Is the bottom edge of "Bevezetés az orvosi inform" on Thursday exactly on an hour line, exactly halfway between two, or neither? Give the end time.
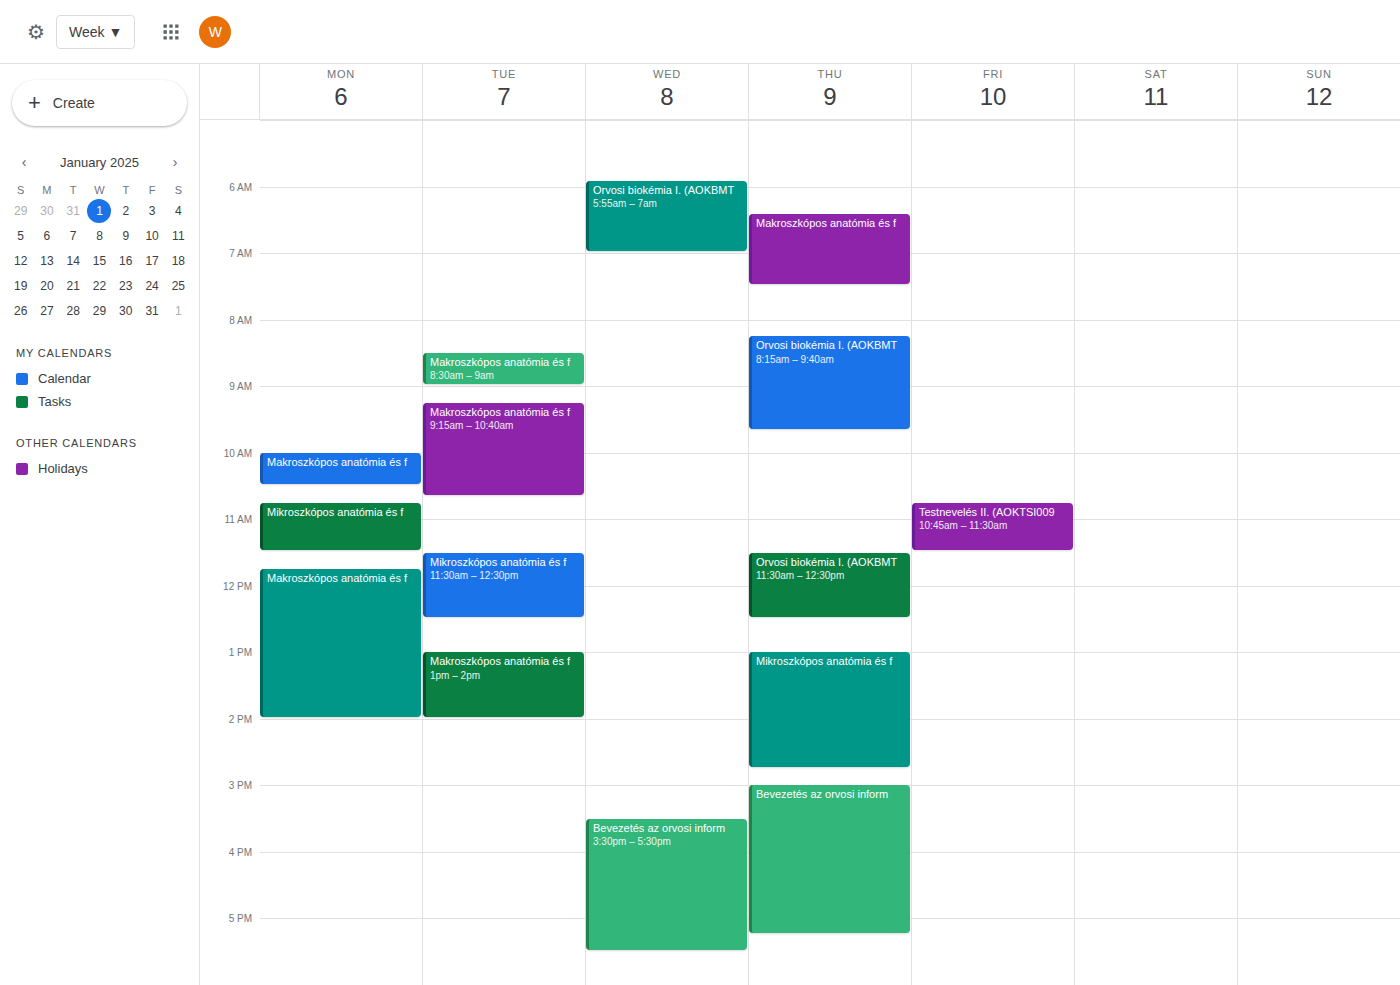
5:15 PM -- neither: a quarter of the way from the 5 PM line to the 6 PM line.